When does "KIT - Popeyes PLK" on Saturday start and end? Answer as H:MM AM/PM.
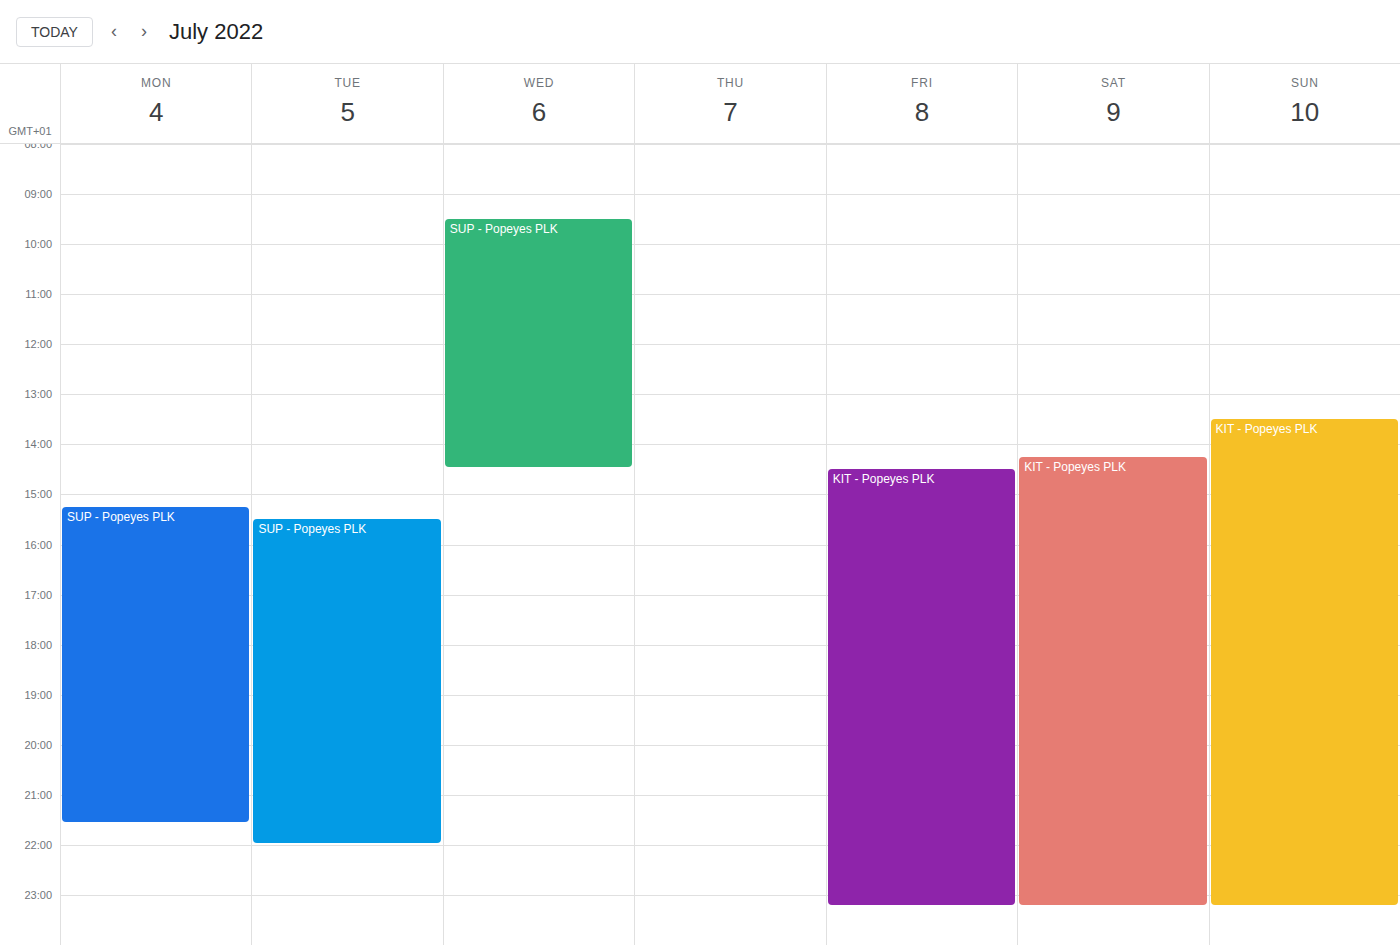
2:15 PM to 11:15 PM